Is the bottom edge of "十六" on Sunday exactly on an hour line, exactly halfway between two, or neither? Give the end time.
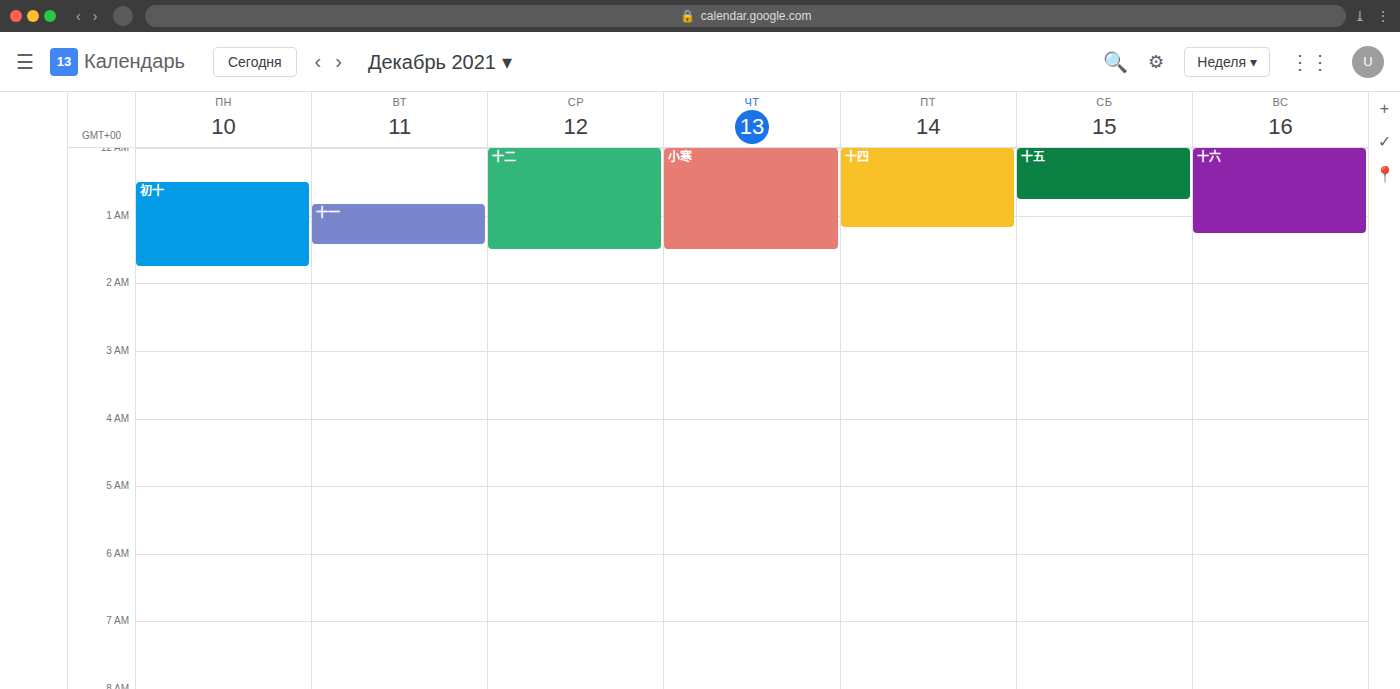
1:15 AM -- neither: a quarter of the way from the 1 AM line to the 2 AM line.